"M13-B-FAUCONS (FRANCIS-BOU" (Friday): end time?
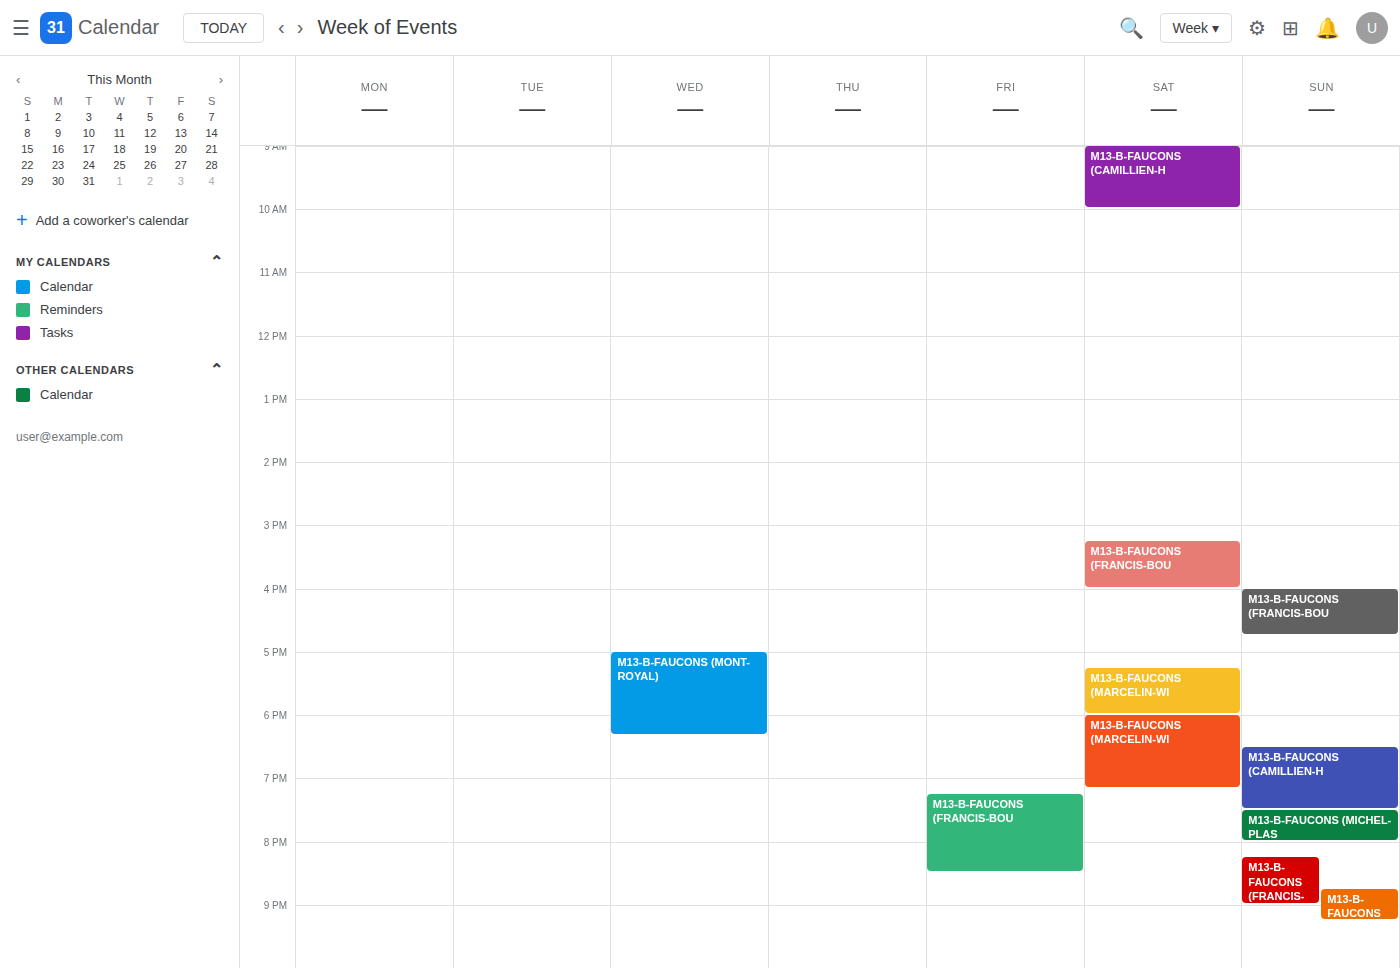
8:30 PM